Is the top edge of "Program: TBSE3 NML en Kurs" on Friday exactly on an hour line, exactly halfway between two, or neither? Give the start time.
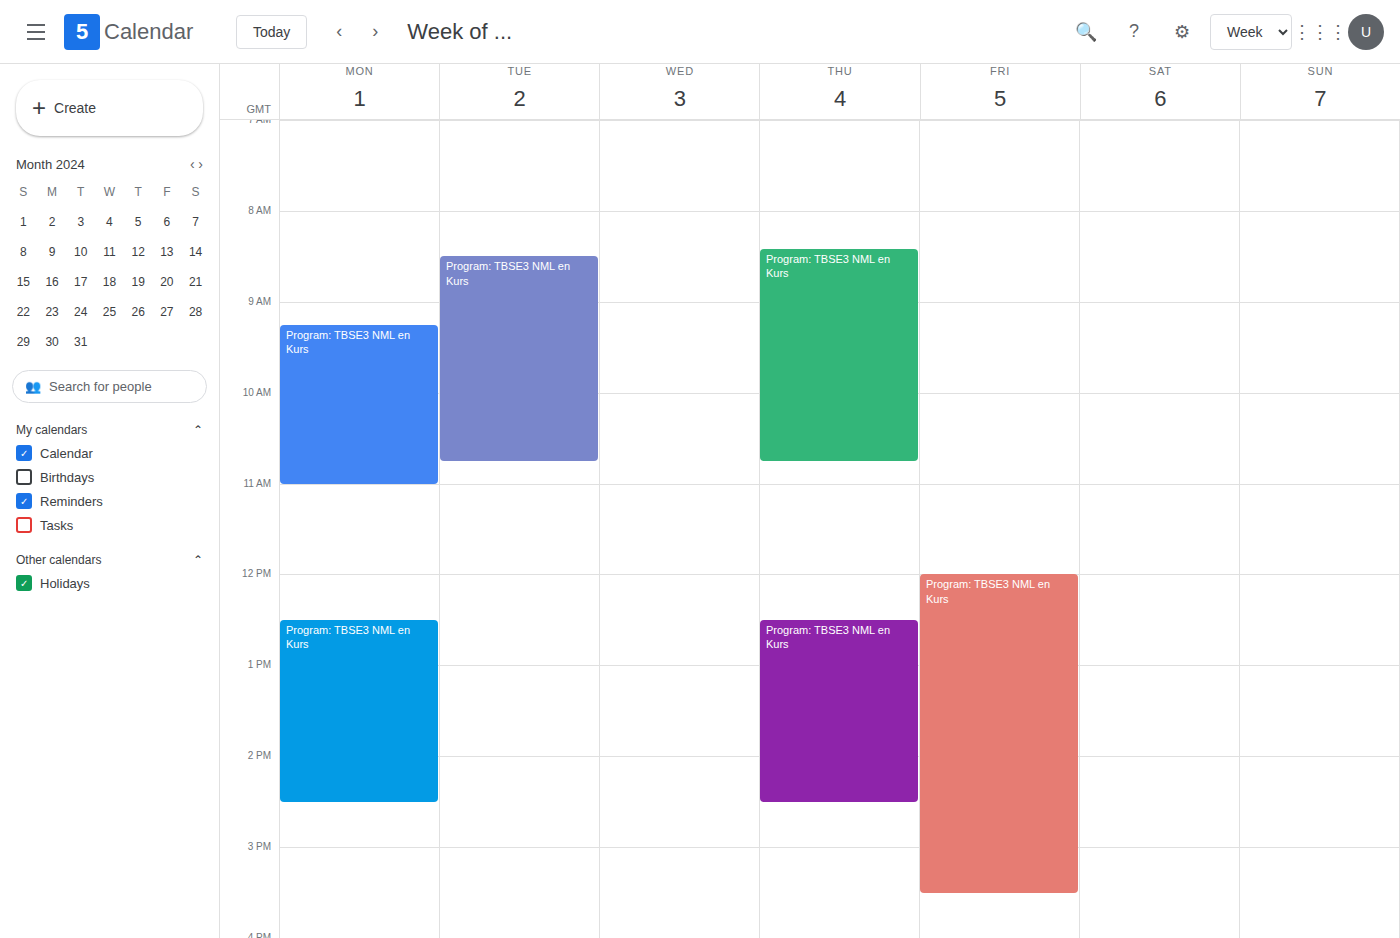
12:00 -- exactly on the 12:00 line.